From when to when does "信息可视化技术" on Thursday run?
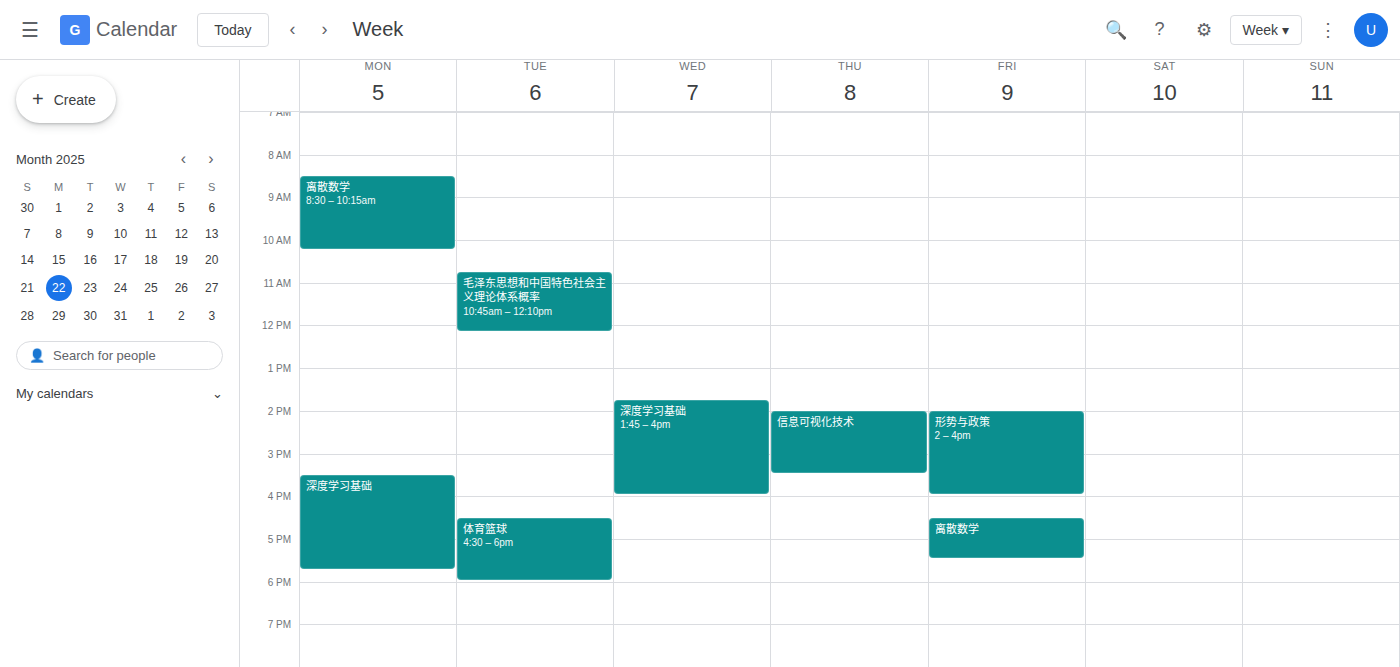
2:00 PM to 3:30 PM